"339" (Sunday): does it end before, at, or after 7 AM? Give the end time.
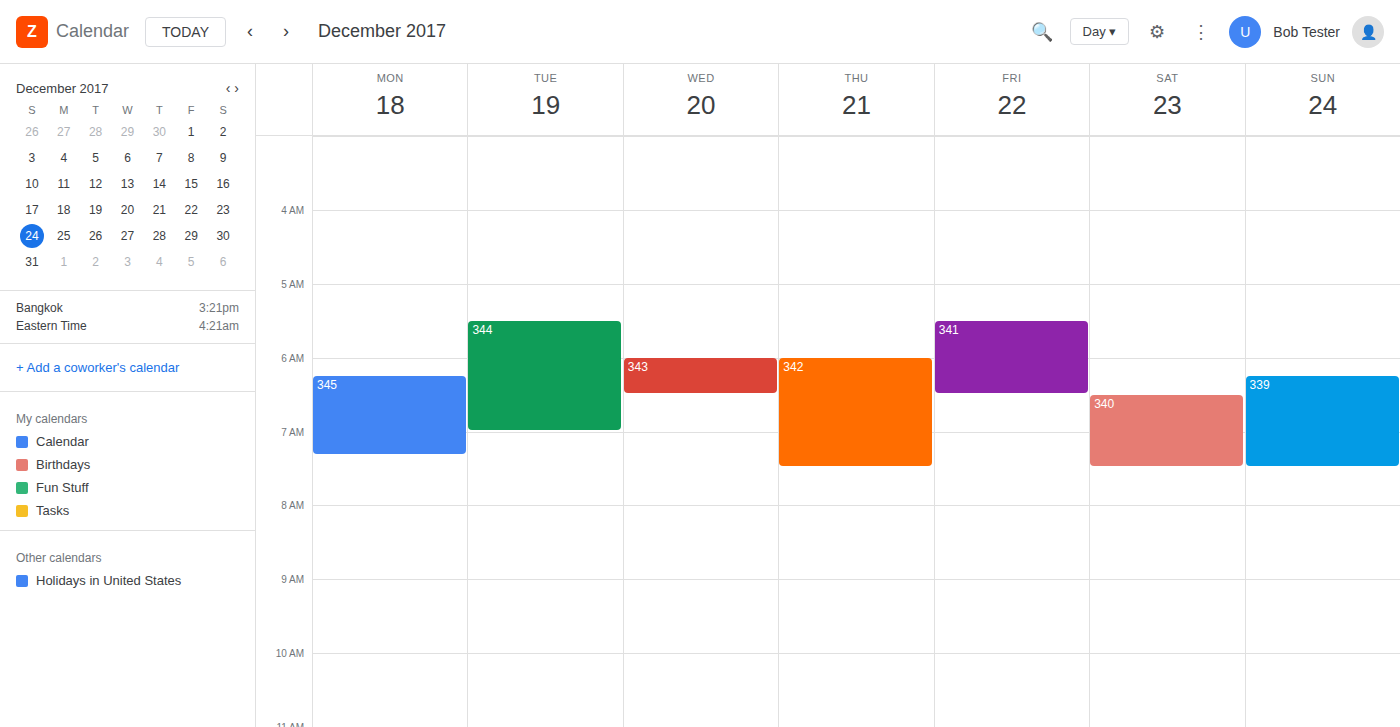
7:30 AM -- after 7 AM, 30 minutes below the 7 AM line.